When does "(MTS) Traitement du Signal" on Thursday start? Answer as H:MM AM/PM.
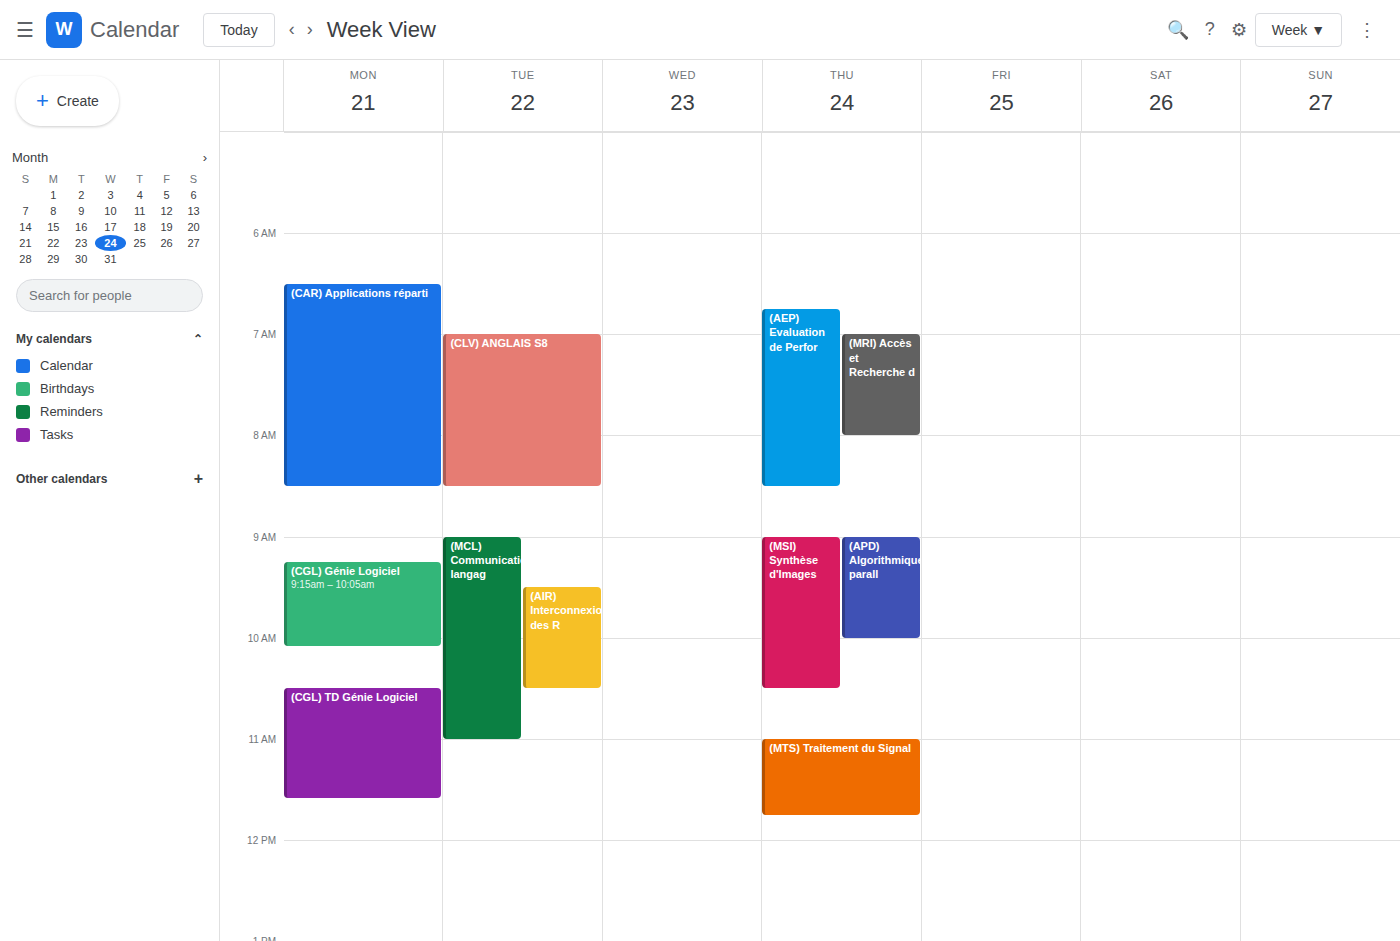
11:00 AM